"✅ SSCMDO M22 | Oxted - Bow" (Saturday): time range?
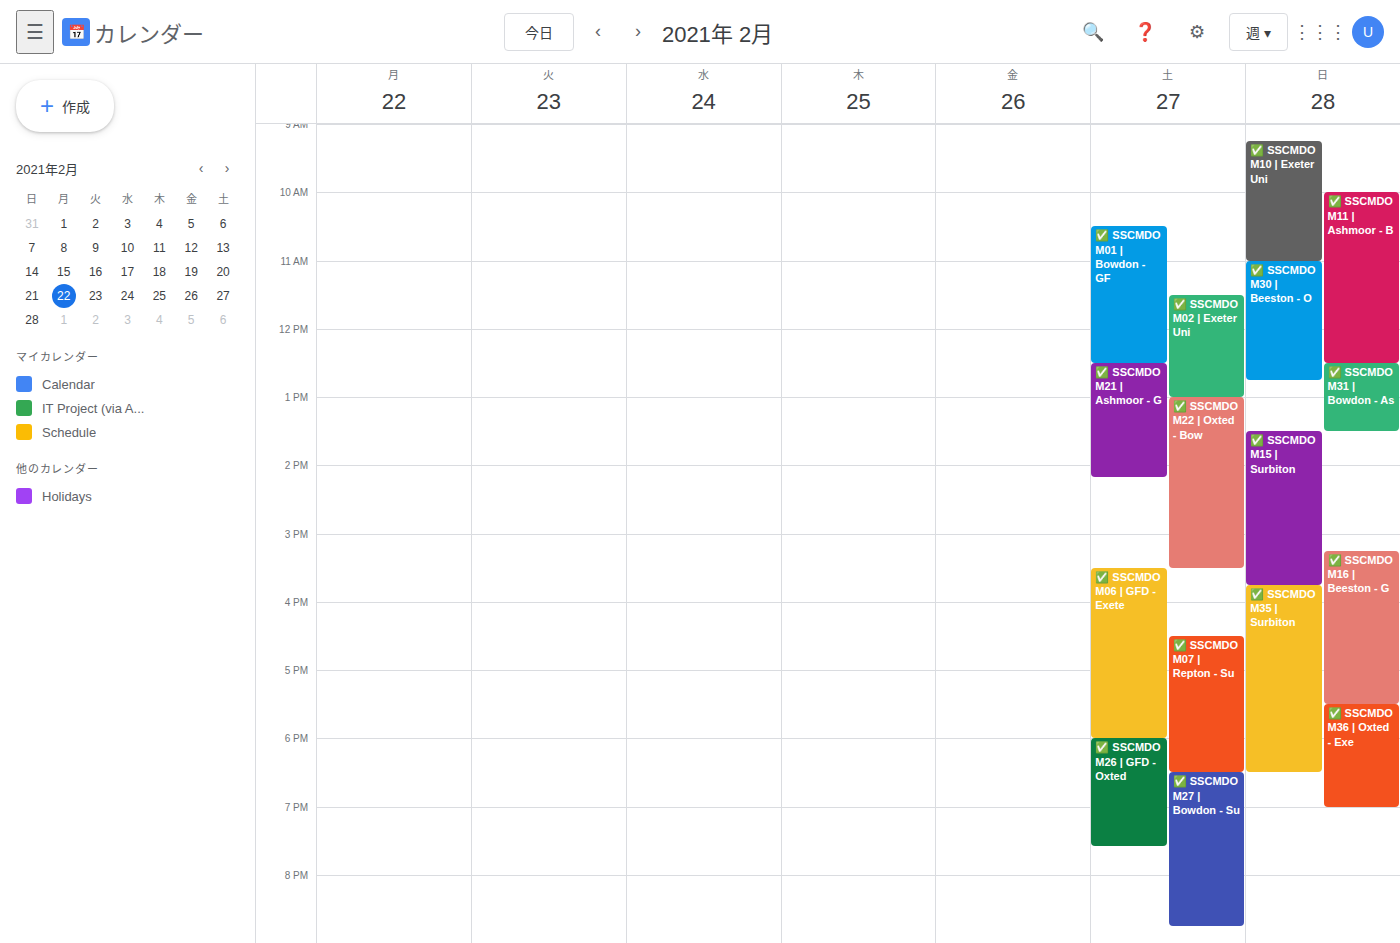
1:00 PM to 3:30 PM